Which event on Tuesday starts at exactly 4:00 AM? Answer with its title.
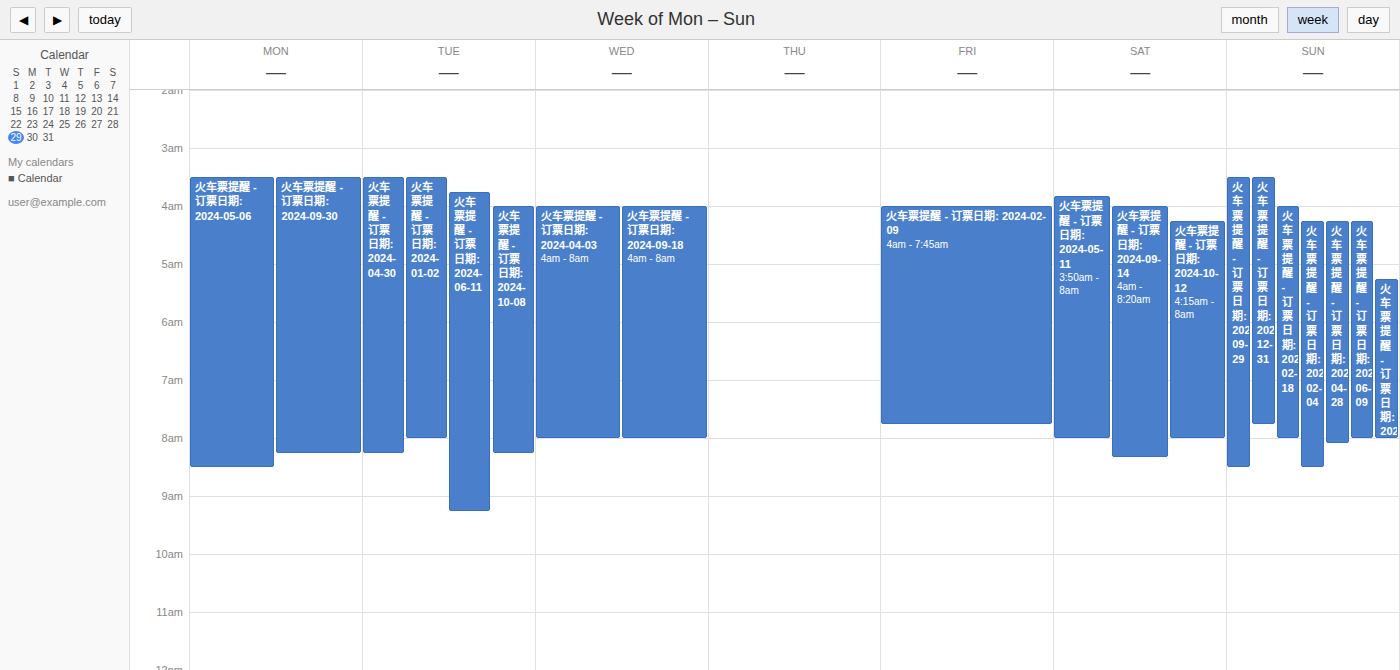
"火车票提醒 - 订票日期: 2024-10-08"